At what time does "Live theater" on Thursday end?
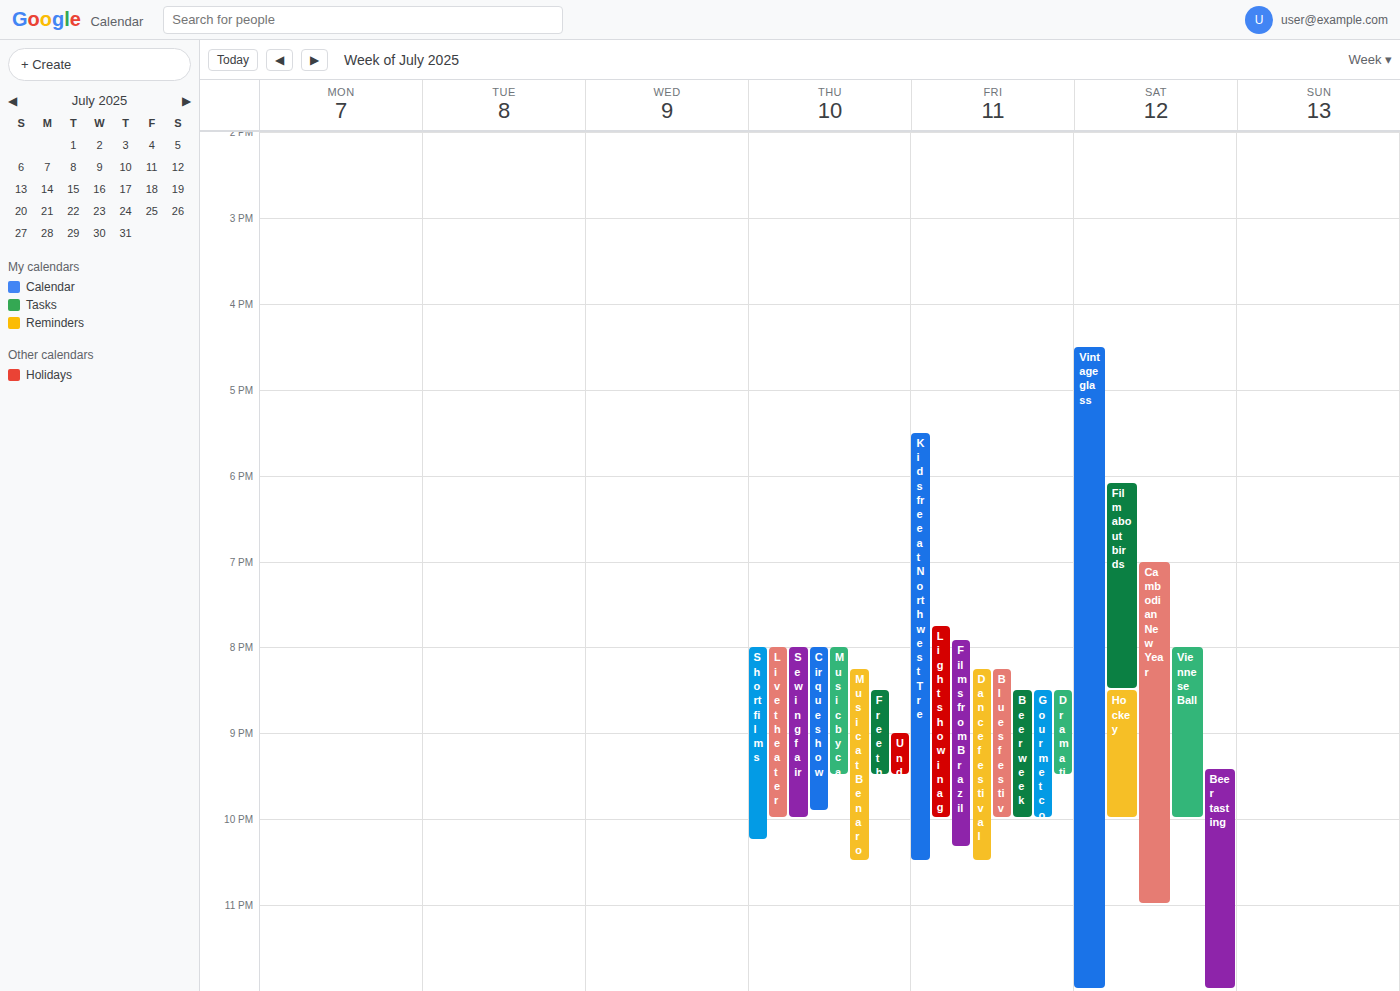
10:00 PM